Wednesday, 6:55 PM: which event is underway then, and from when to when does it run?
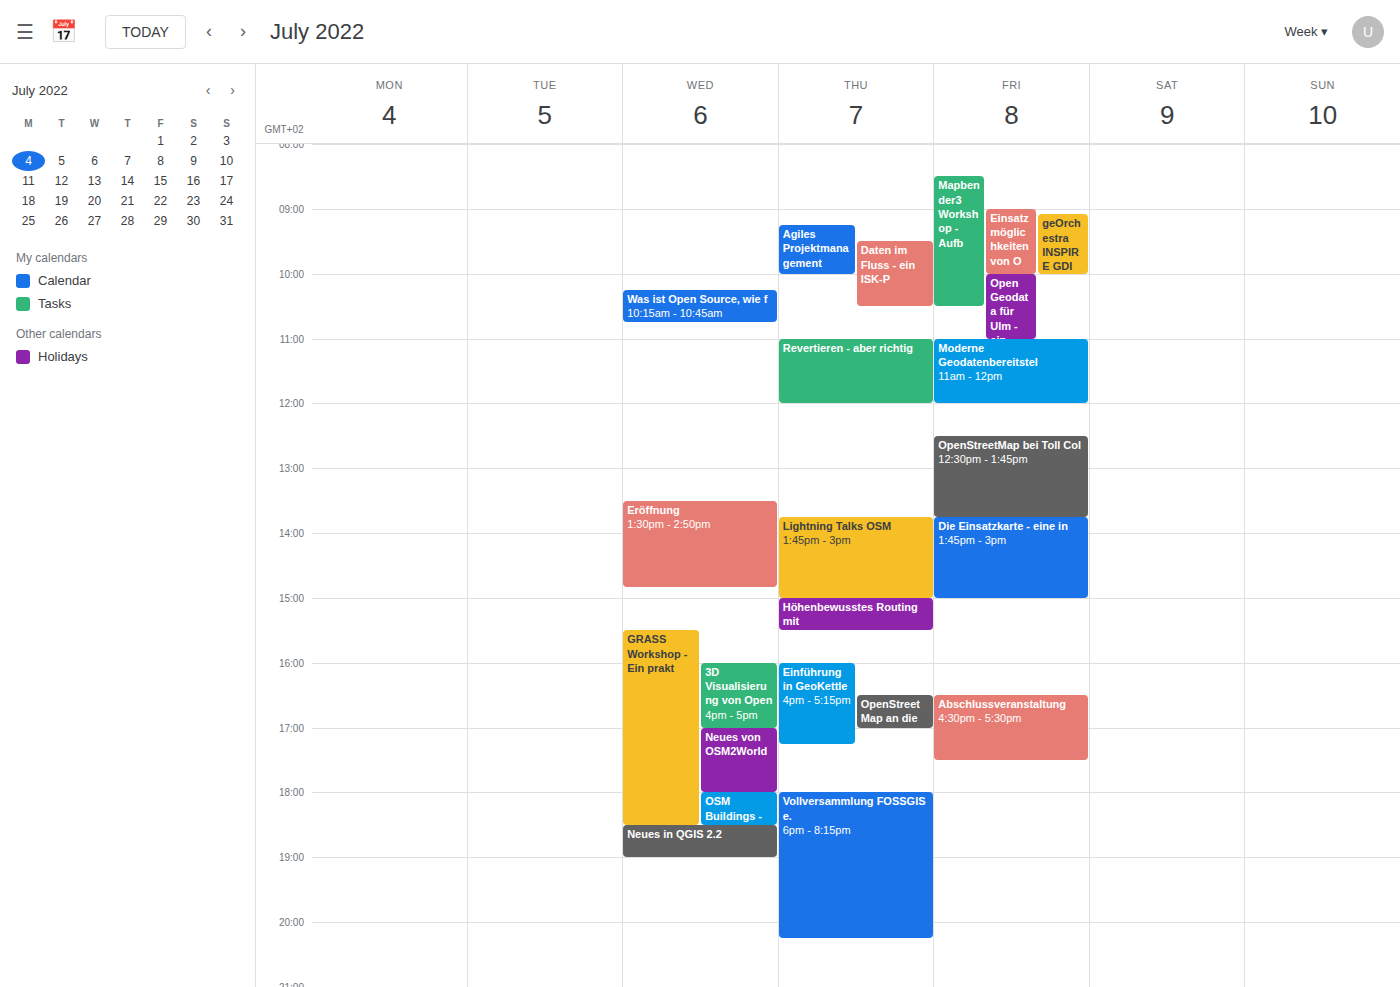
"Neues in QGIS 2.2", 6:30 PM to 7:00 PM